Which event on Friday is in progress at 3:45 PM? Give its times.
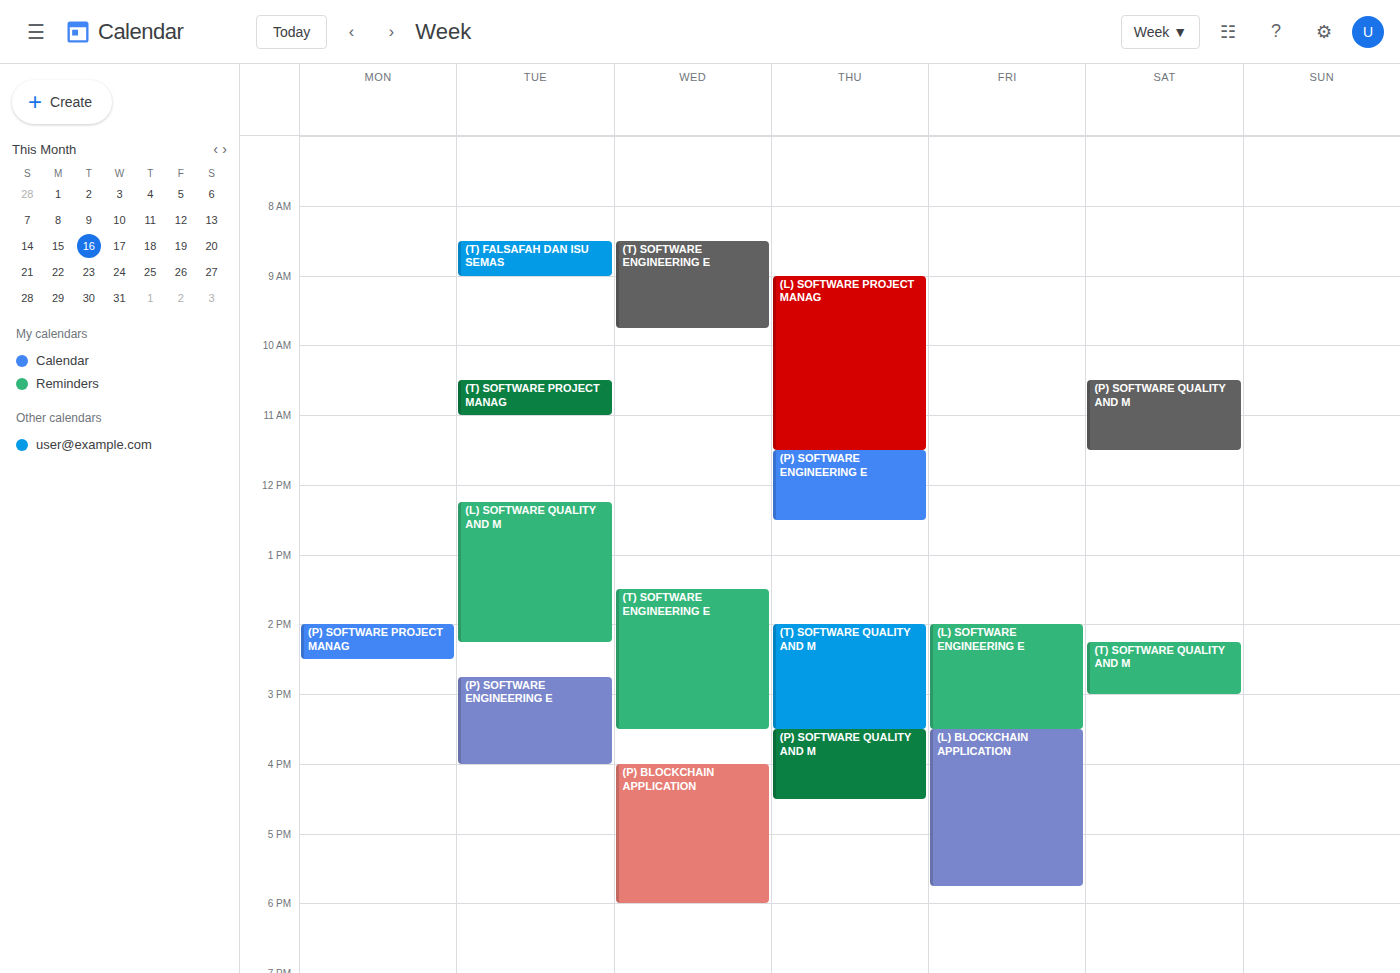
"(L) BLOCKCHAIN APPLICATION", 3:30 PM to 5:45 PM